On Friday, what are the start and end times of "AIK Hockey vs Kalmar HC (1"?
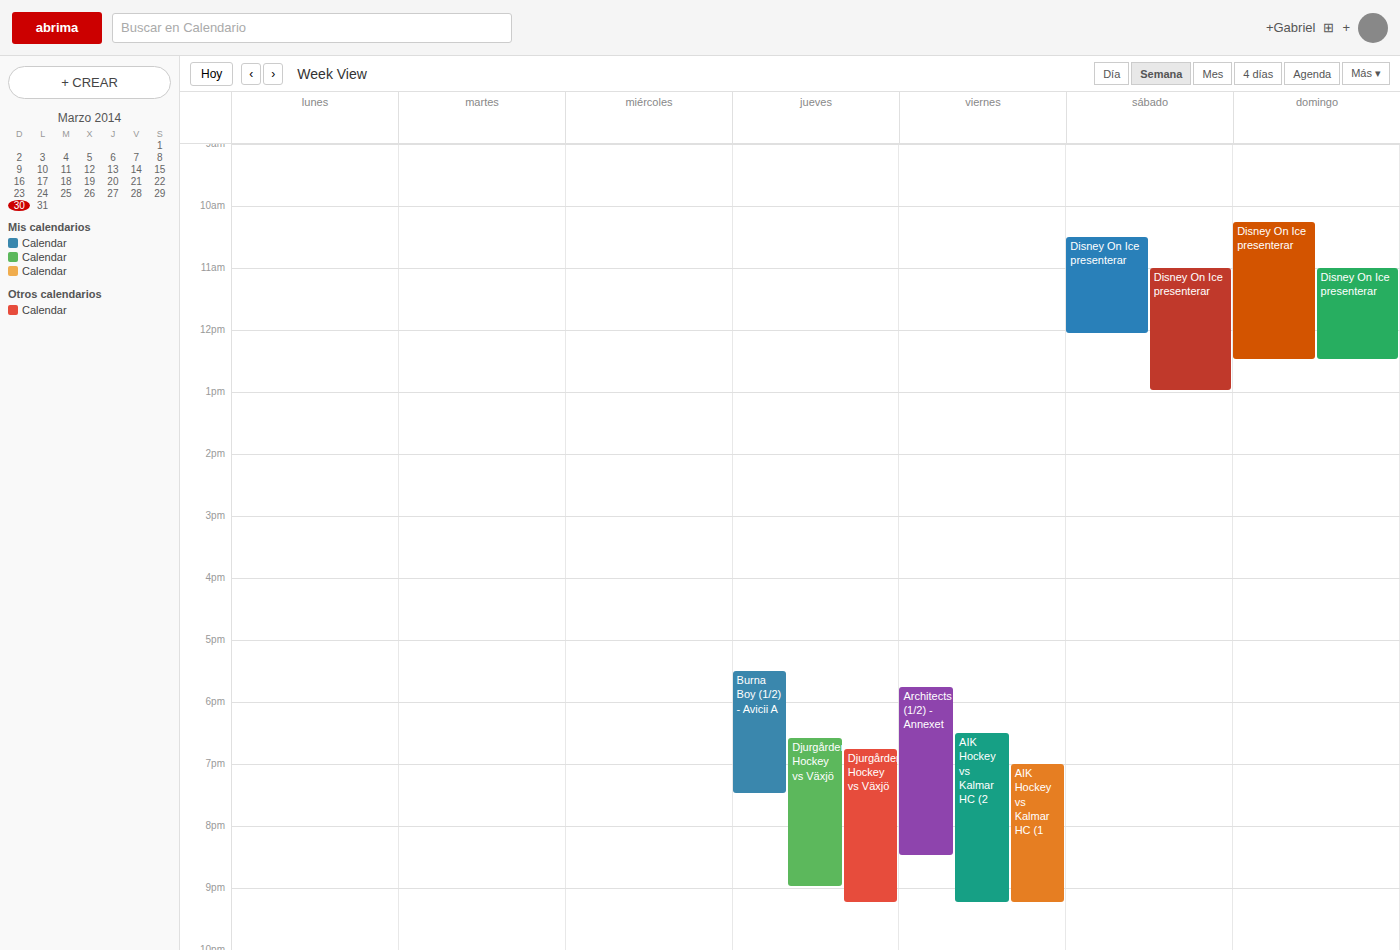
7:00 PM to 9:15 PM